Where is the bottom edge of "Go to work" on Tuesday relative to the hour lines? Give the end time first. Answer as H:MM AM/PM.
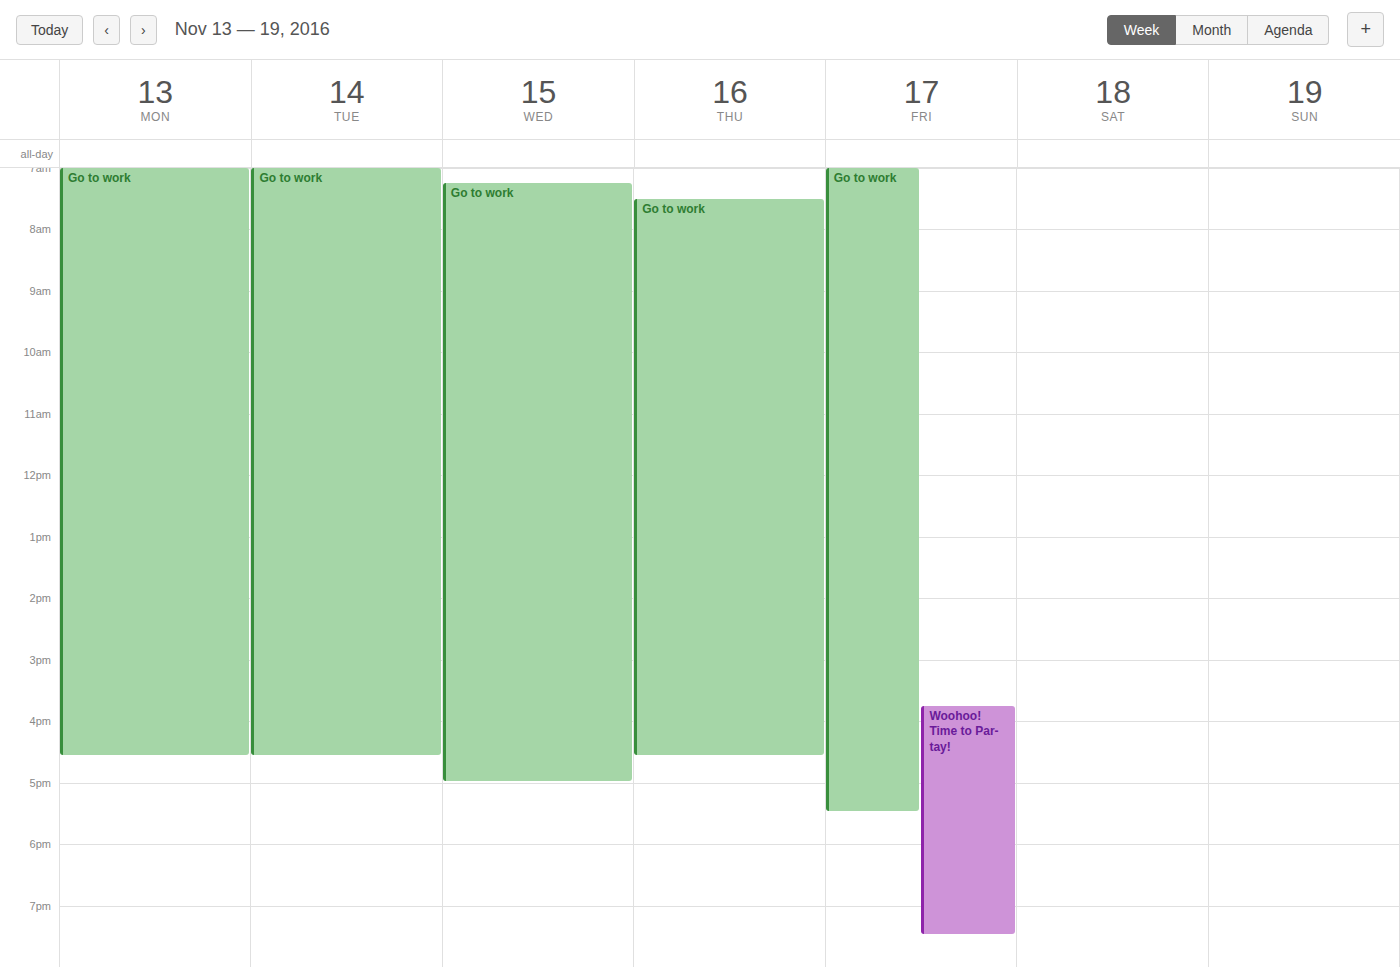
4:35 PM -- neither: 35 minutes below the 4 PM line and 25 minutes above the 5 PM line.